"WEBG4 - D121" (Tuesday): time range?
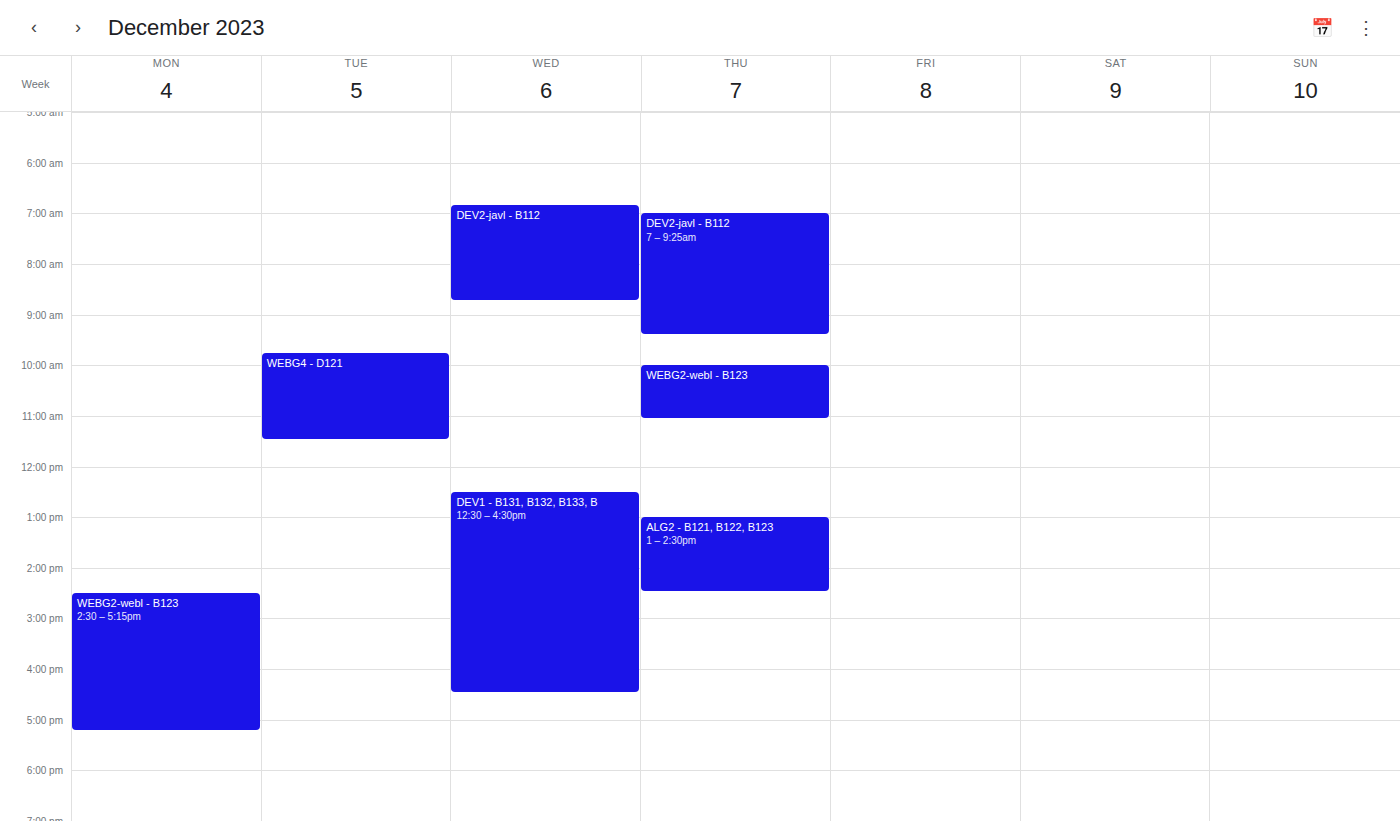
09:45 to 11:30